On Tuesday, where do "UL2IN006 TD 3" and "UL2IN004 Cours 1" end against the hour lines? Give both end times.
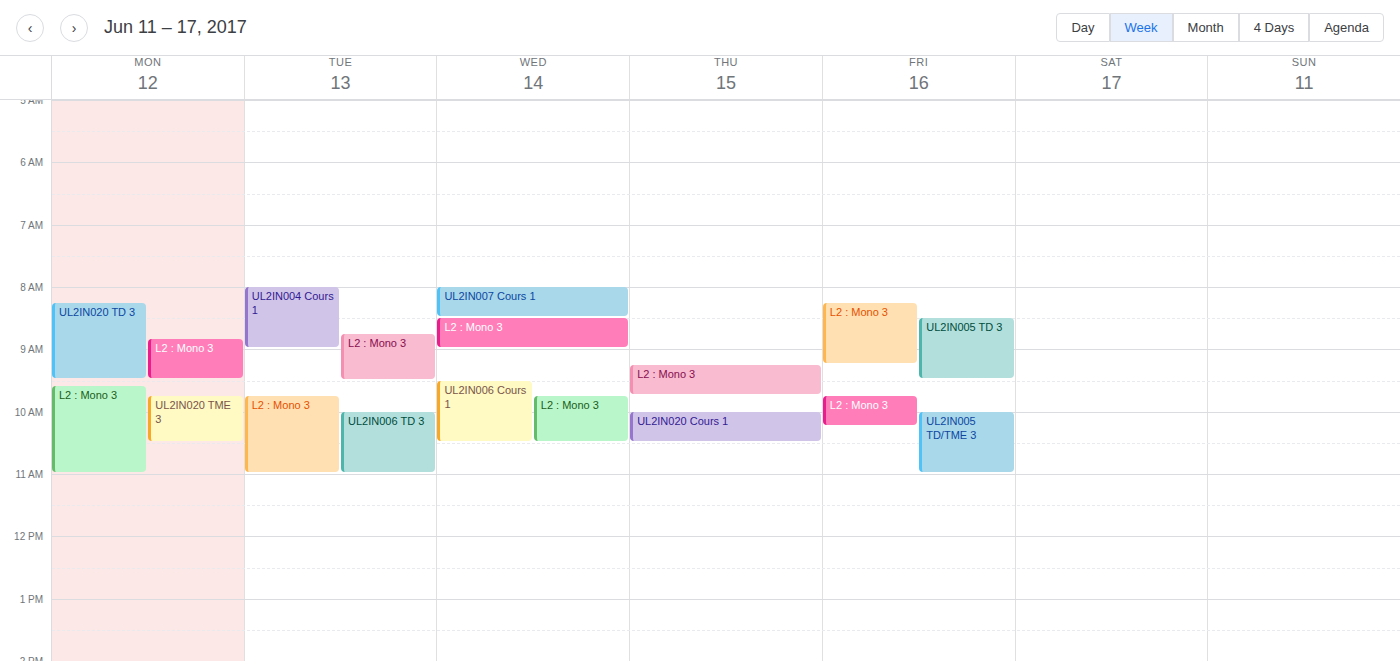
"UL2IN006 TD 3": 11:00, exactly on the 11:00 line. "UL2IN004 Cours 1": 09:00, exactly on the 09:00 line.